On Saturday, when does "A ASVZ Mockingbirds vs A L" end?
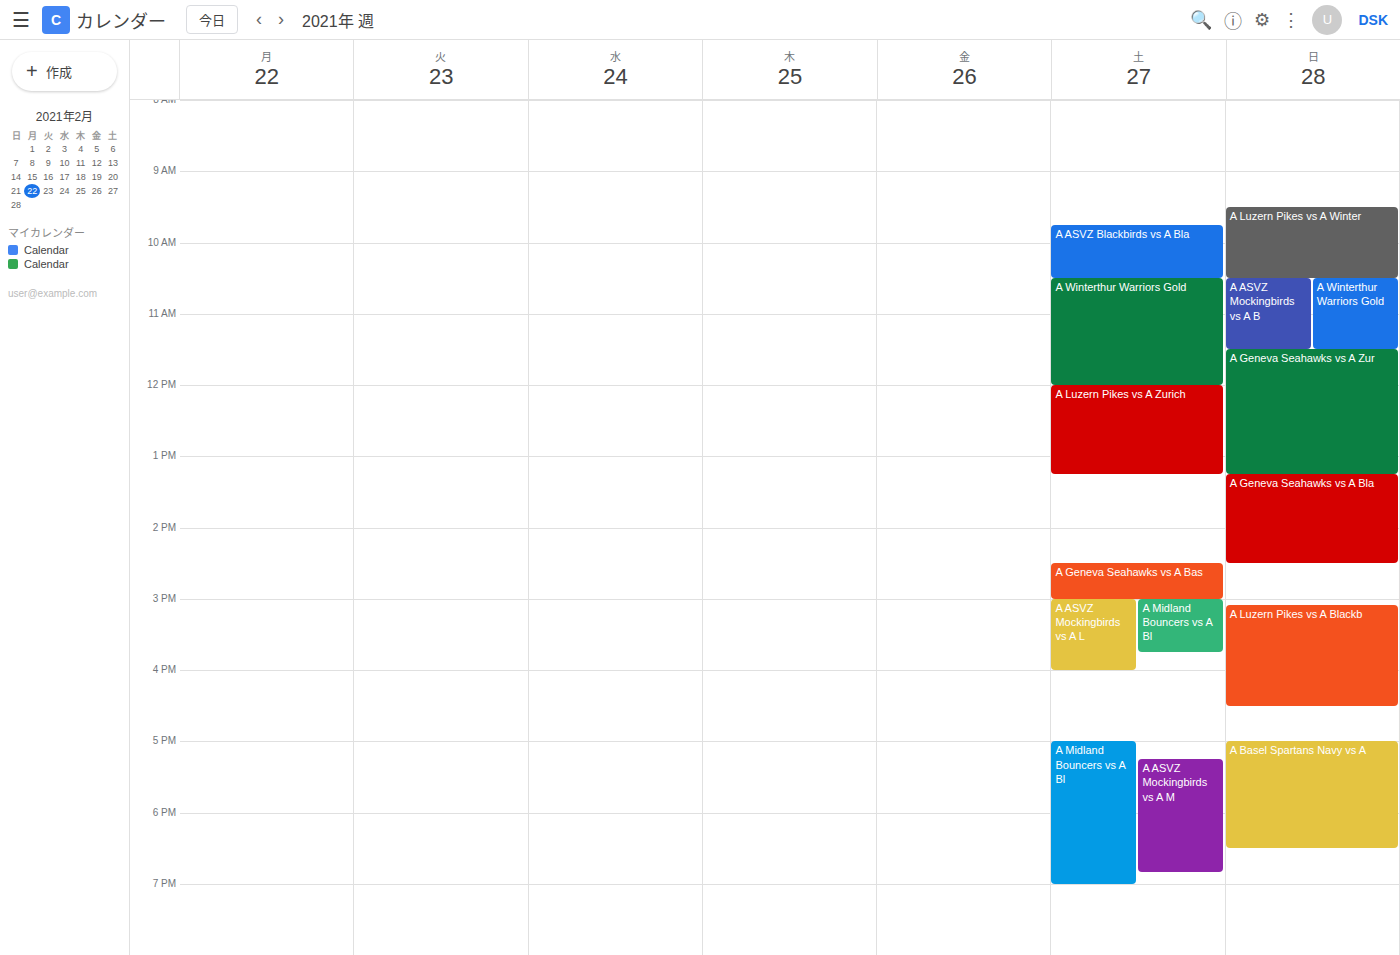
4:00 PM